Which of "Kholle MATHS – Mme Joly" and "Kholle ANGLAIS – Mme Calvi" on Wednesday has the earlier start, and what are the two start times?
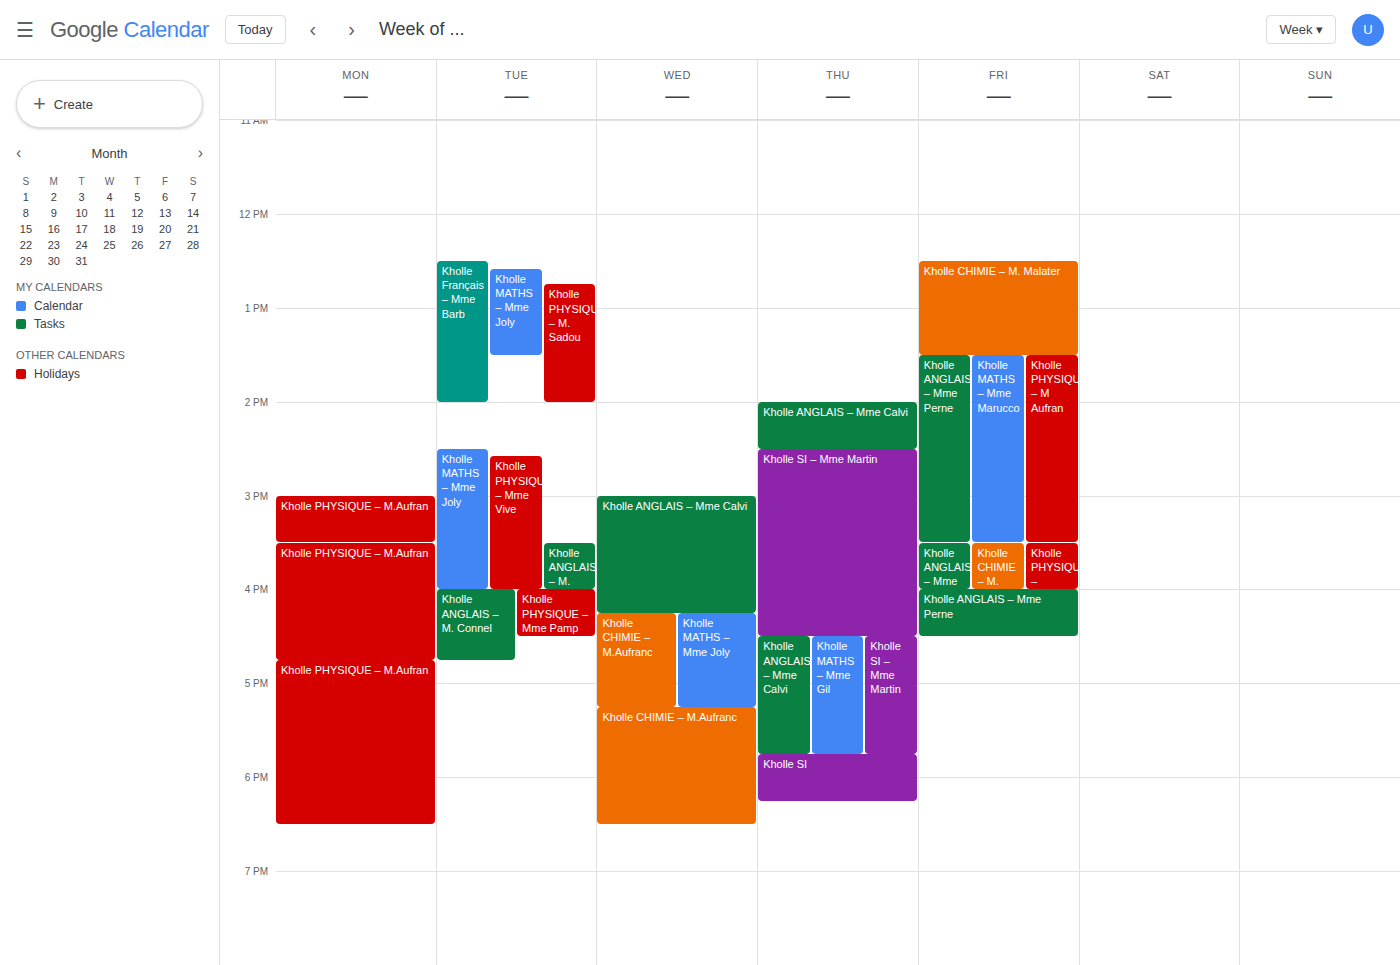
"Kholle ANGLAIS – Mme Calvi" 3:00 PM; "Kholle MATHS – Mme Joly" 4:15 PM.